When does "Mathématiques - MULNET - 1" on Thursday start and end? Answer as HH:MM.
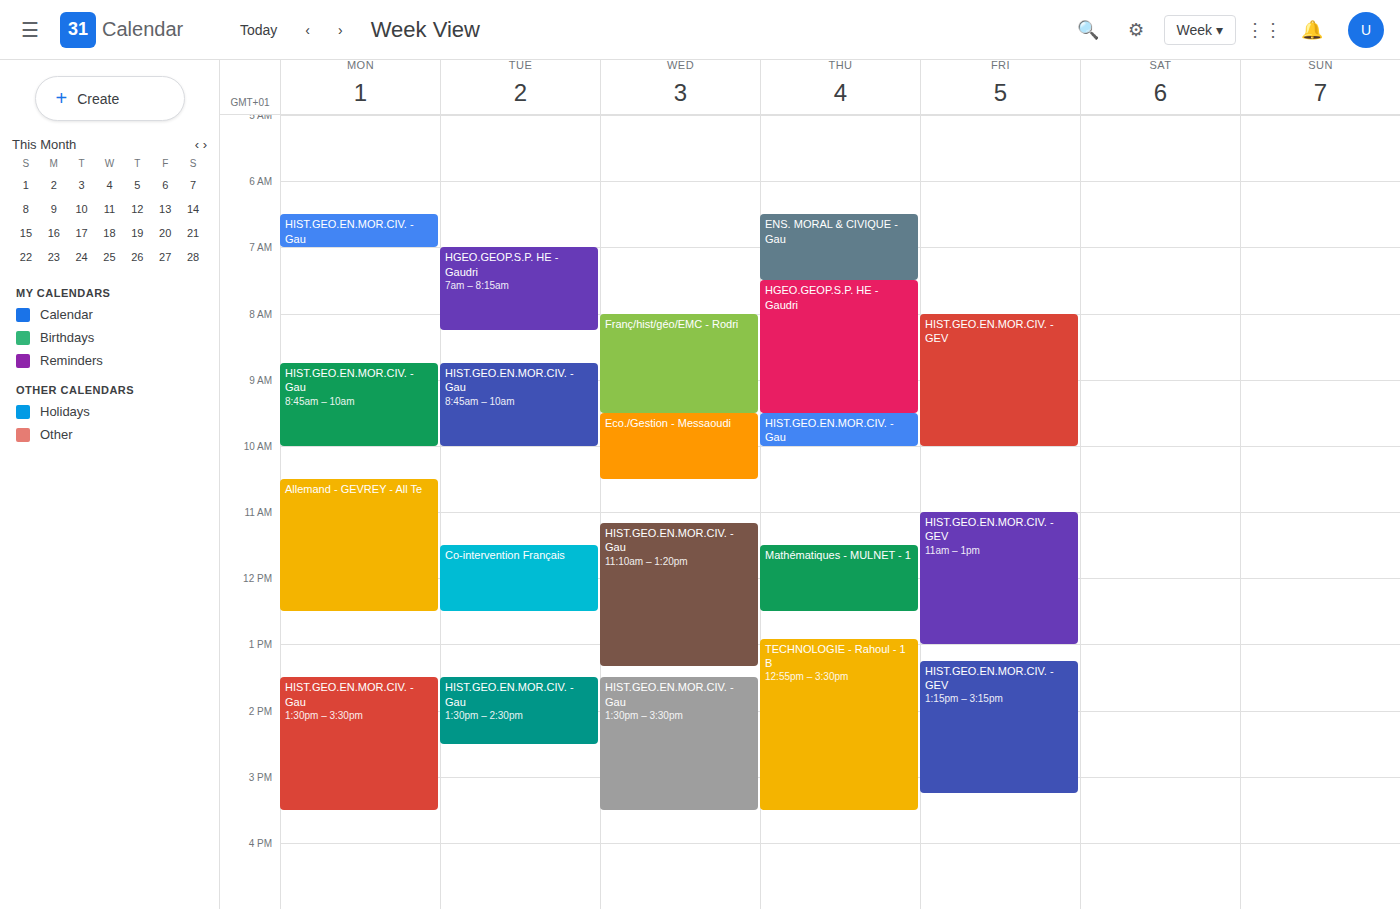
11:30 to 12:30